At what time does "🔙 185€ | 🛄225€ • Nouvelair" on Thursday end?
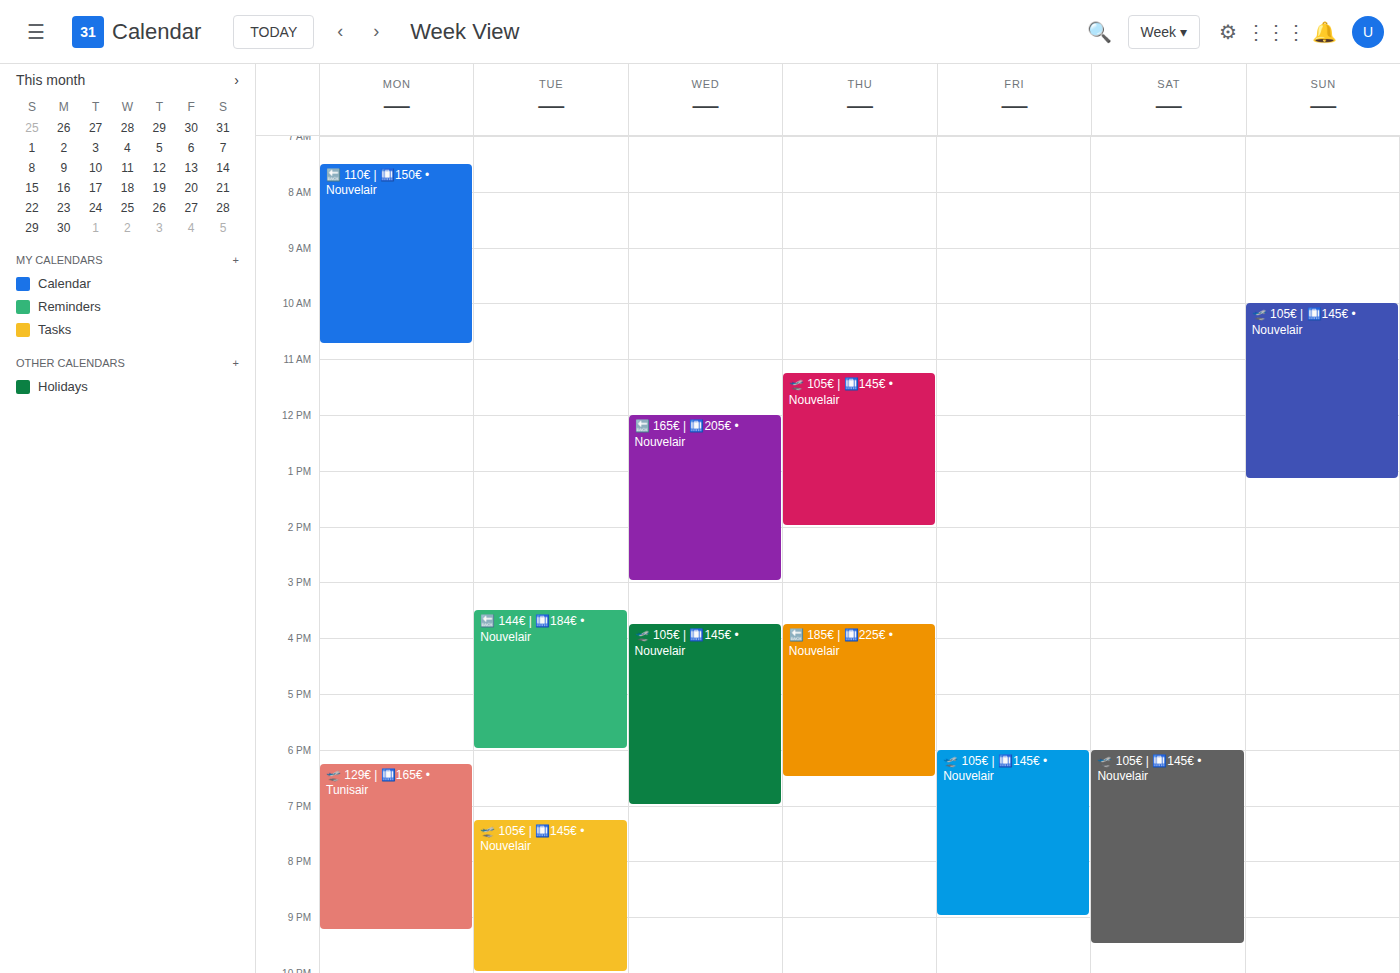
6:30 PM